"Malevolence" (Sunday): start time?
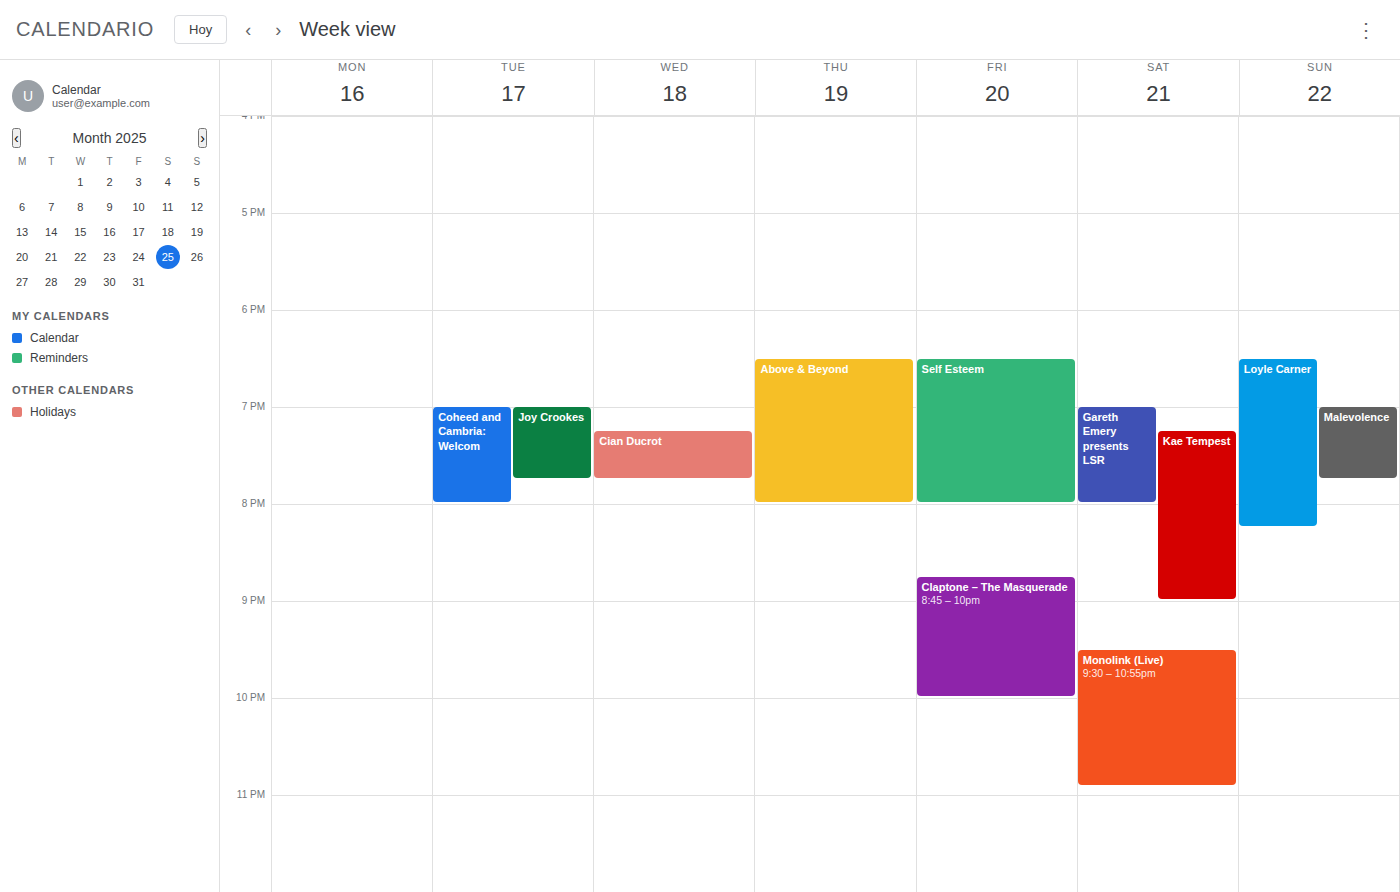
19:00